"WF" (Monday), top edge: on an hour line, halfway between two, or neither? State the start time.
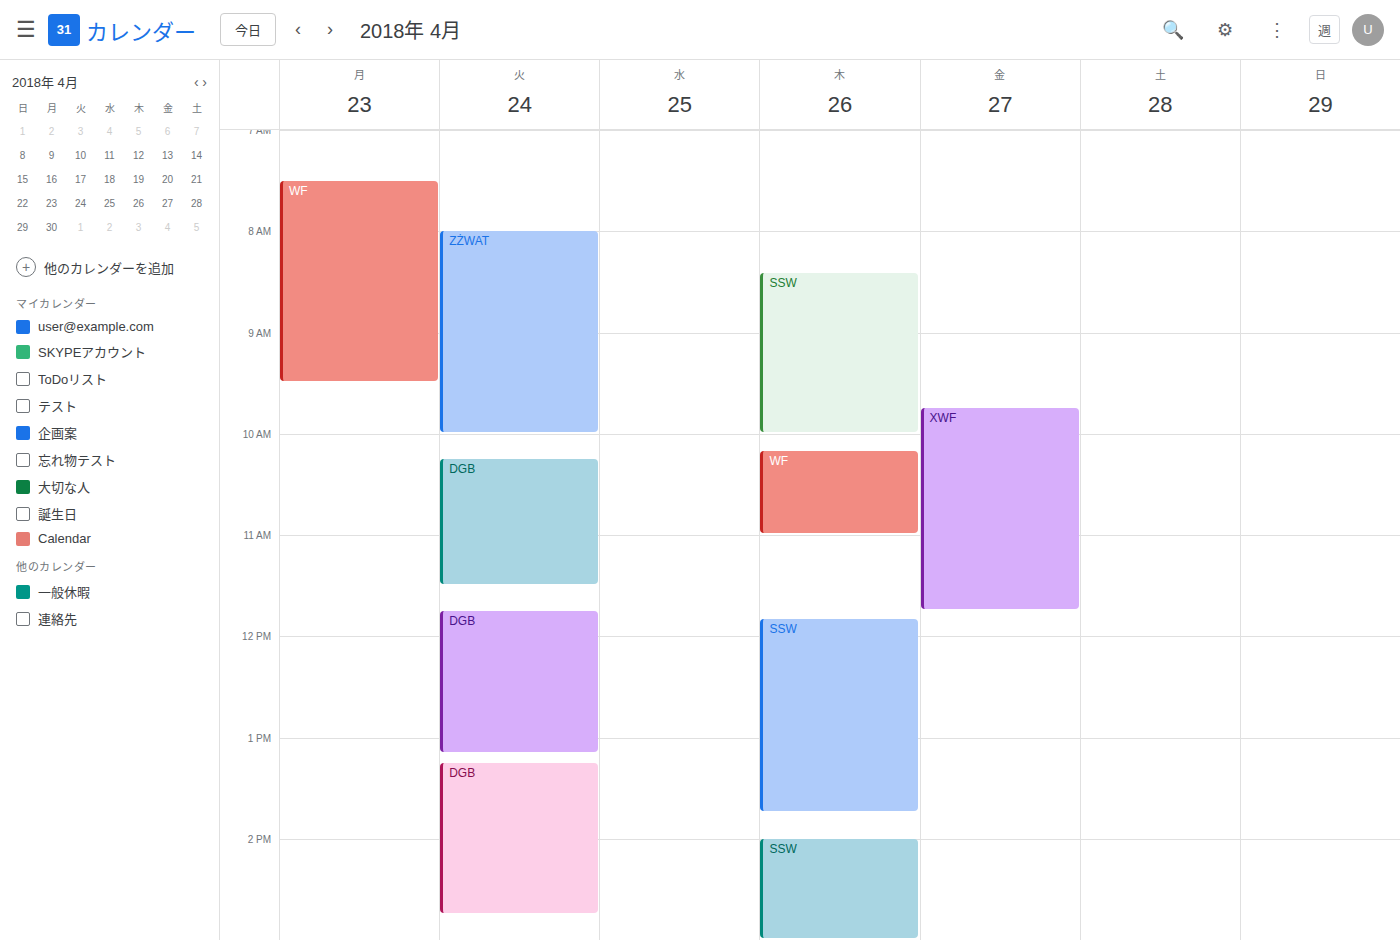
7:30 AM -- halfway between the 7 AM and 8 AM lines.